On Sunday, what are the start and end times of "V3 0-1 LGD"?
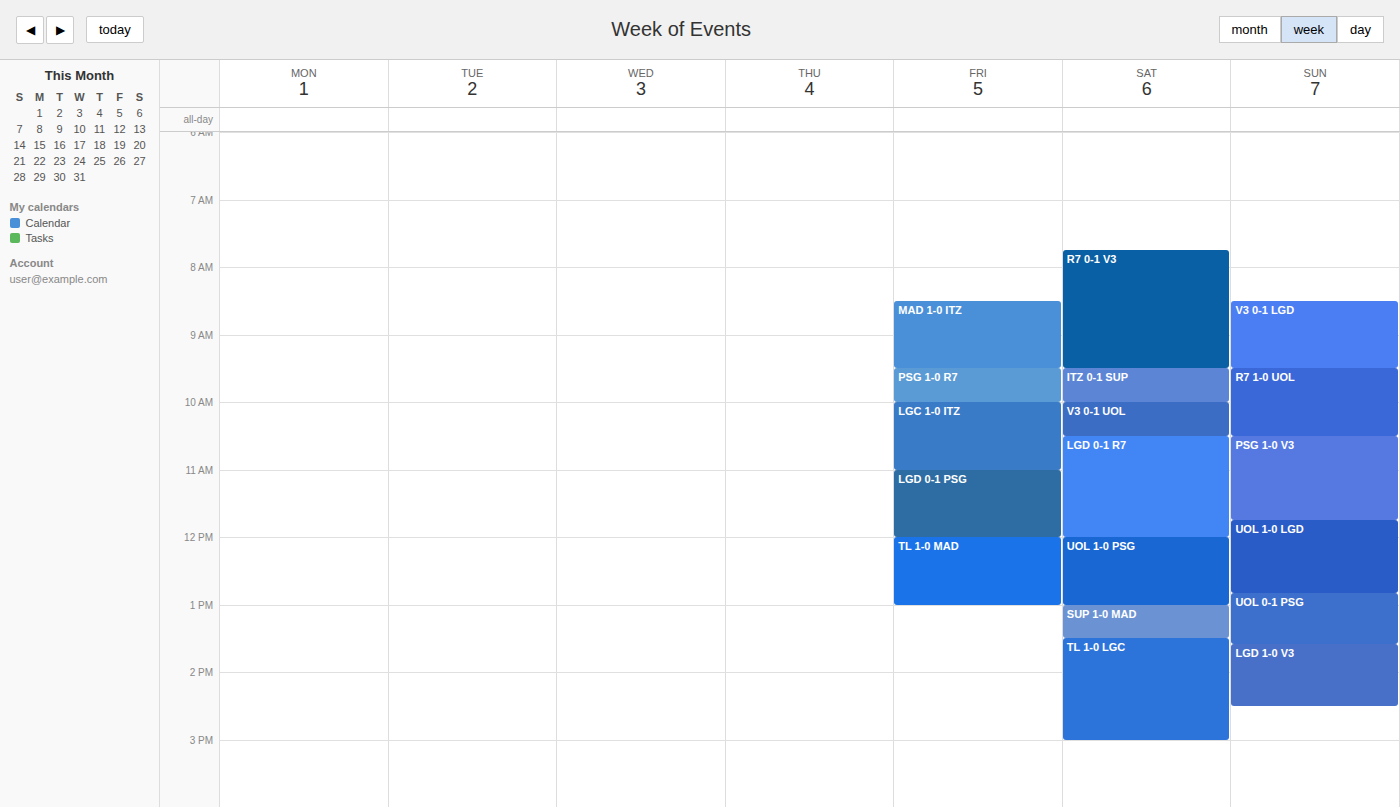
08:30 to 09:30